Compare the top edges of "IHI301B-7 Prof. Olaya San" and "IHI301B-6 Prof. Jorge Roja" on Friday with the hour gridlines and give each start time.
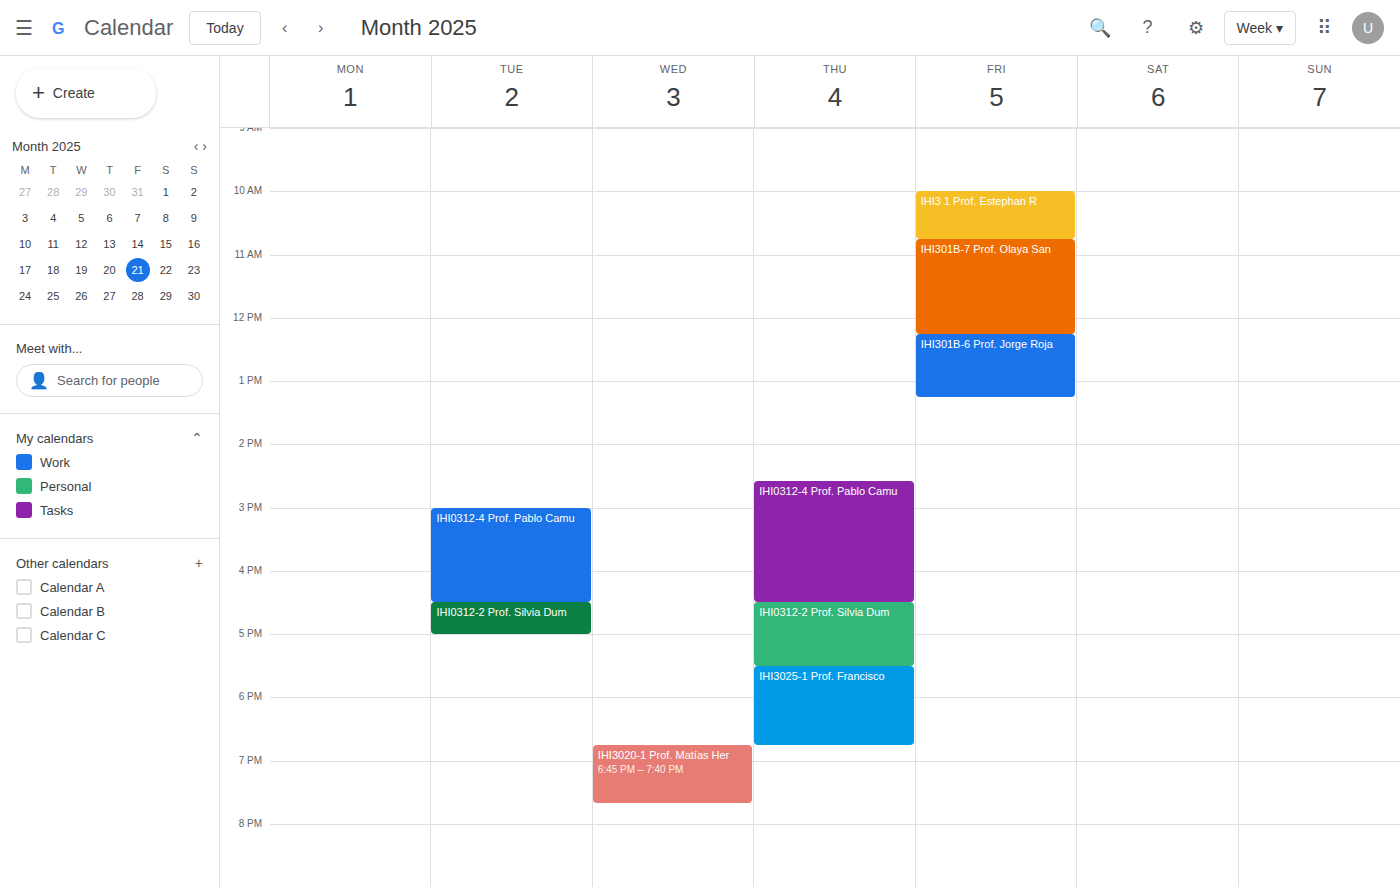
"IHI301B-7 Prof. Olaya San": 10:45 AM, neither: three quarters of the way from the 10 AM line to the 11 AM line. "IHI301B-6 Prof. Jorge Roja": 12:15 PM, neither: a quarter of the way from the 12 PM line to the 1 PM line.